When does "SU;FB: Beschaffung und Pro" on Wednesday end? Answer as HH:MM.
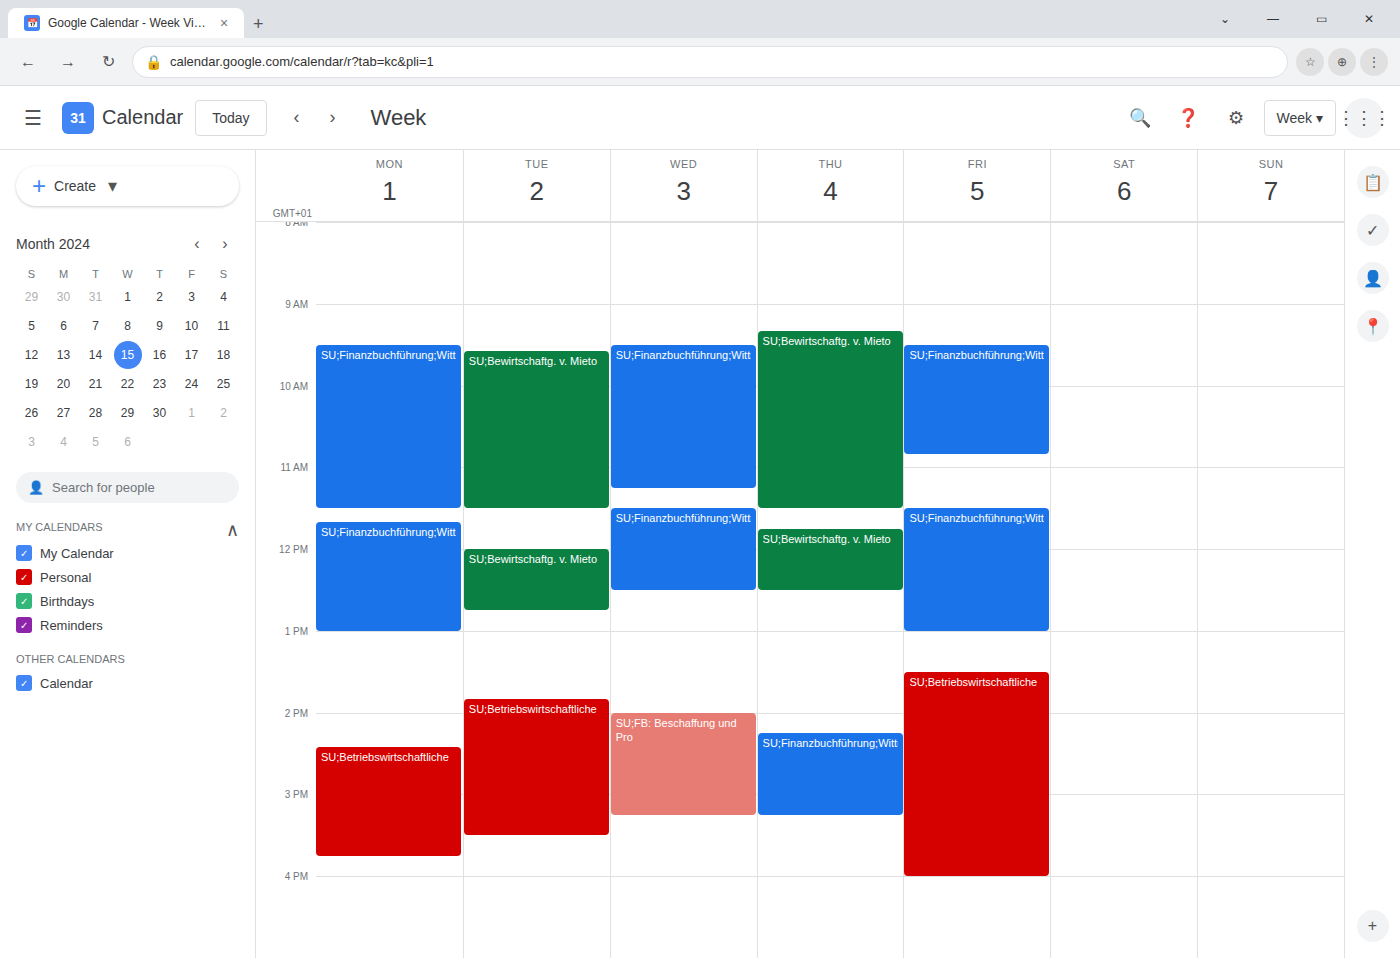
15:15